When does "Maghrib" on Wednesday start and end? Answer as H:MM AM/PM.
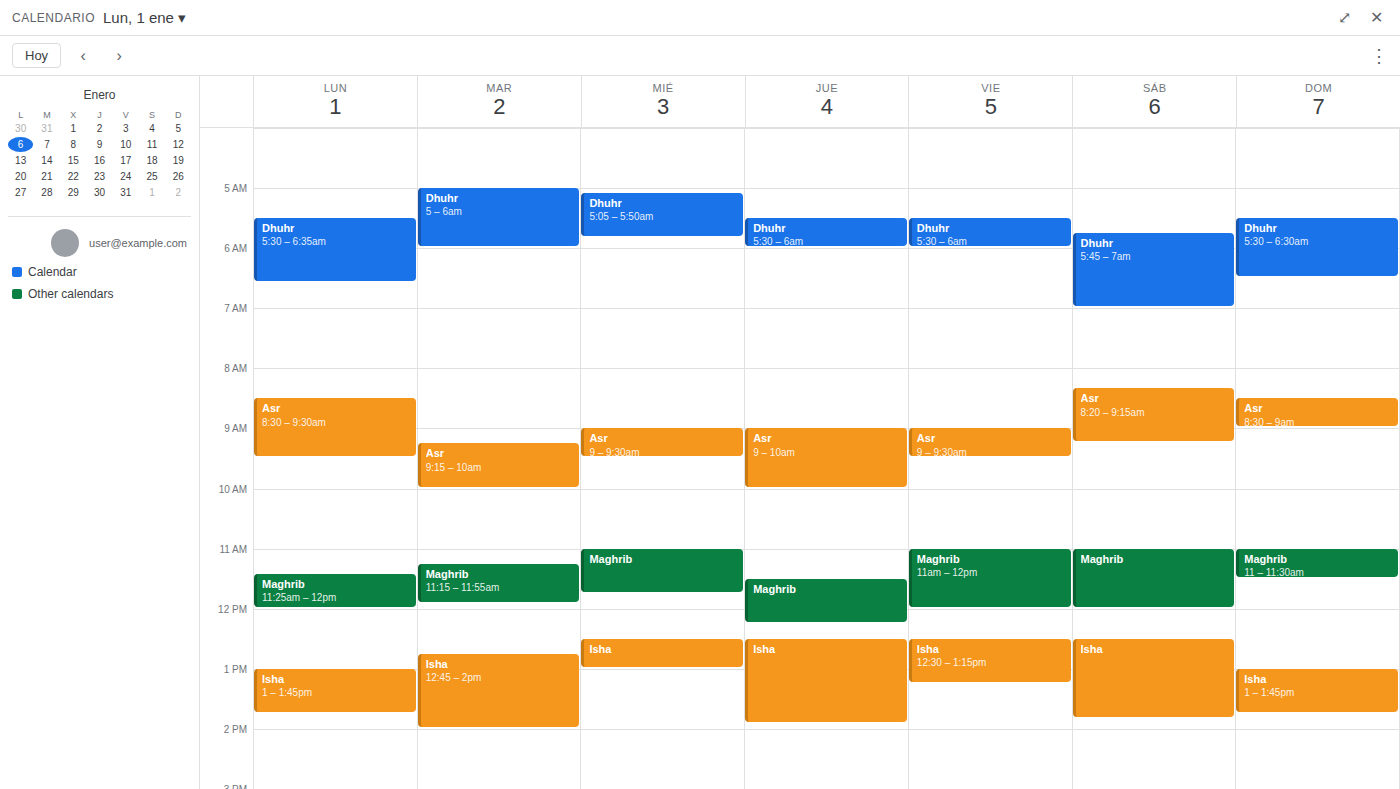
11:00 AM to 11:45 AM